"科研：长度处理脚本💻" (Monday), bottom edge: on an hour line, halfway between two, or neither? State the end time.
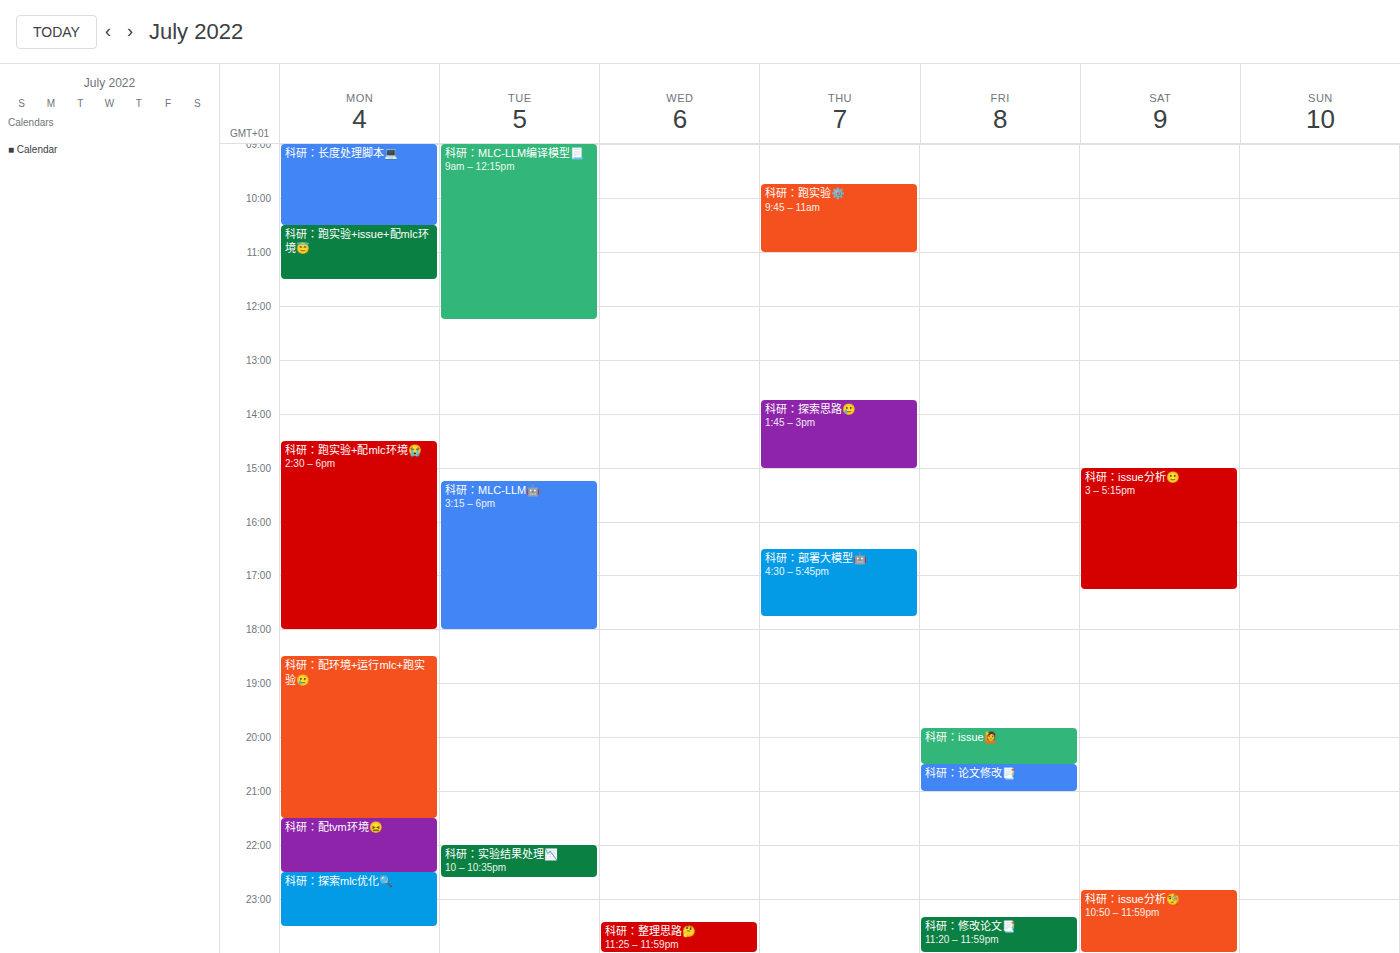
10:30 AM -- halfway between the 10 AM and 11 AM lines.